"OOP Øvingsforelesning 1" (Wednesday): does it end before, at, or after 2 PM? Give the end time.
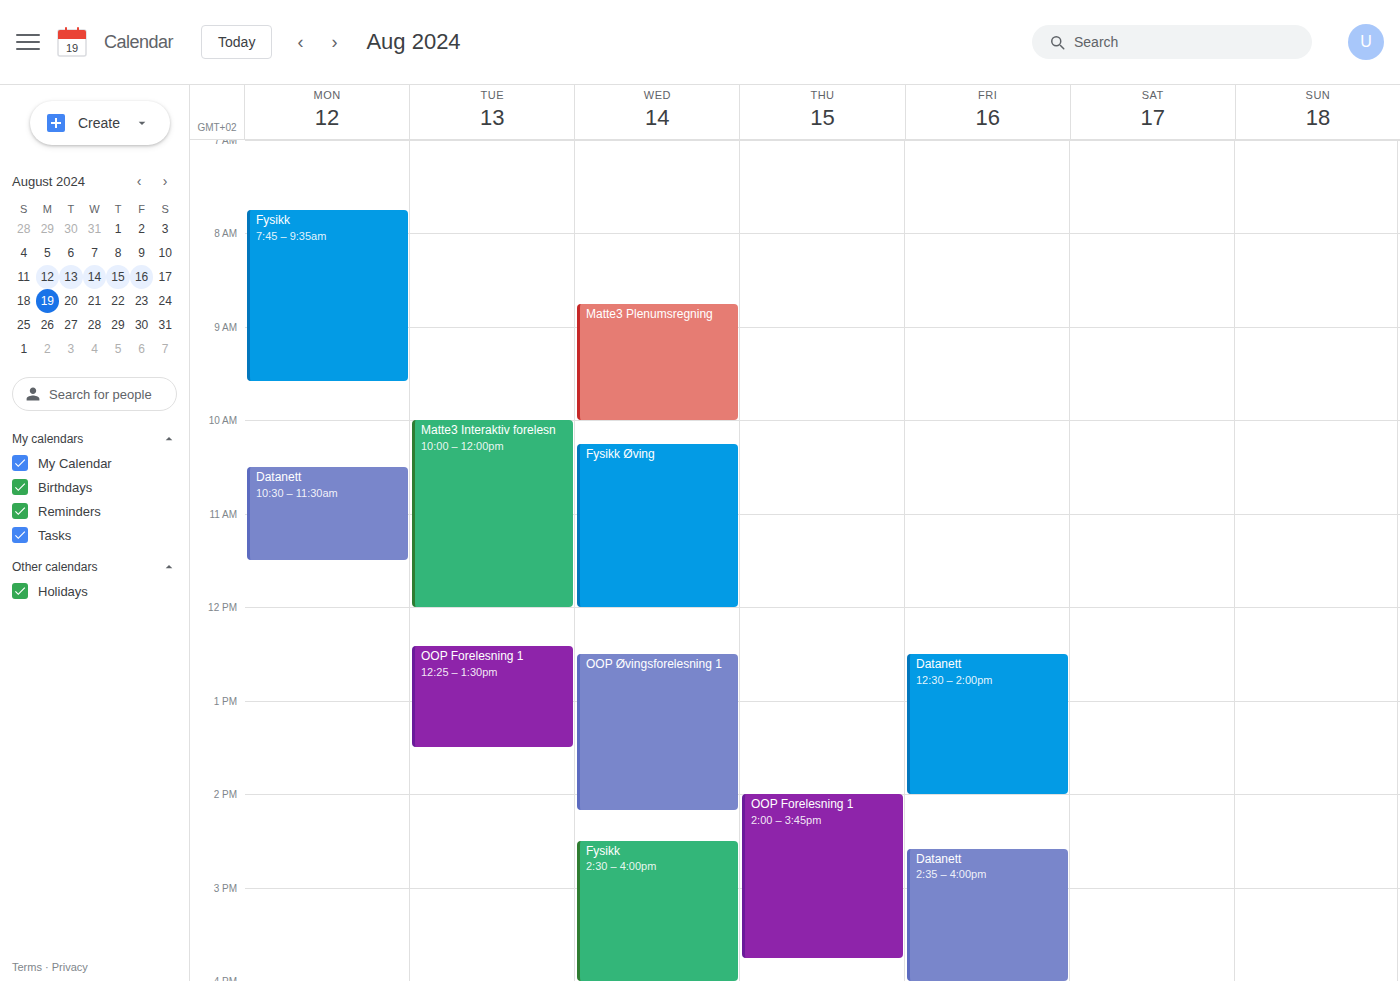
2:10 PM -- after 2 PM, 10 minutes below the 2 PM line.